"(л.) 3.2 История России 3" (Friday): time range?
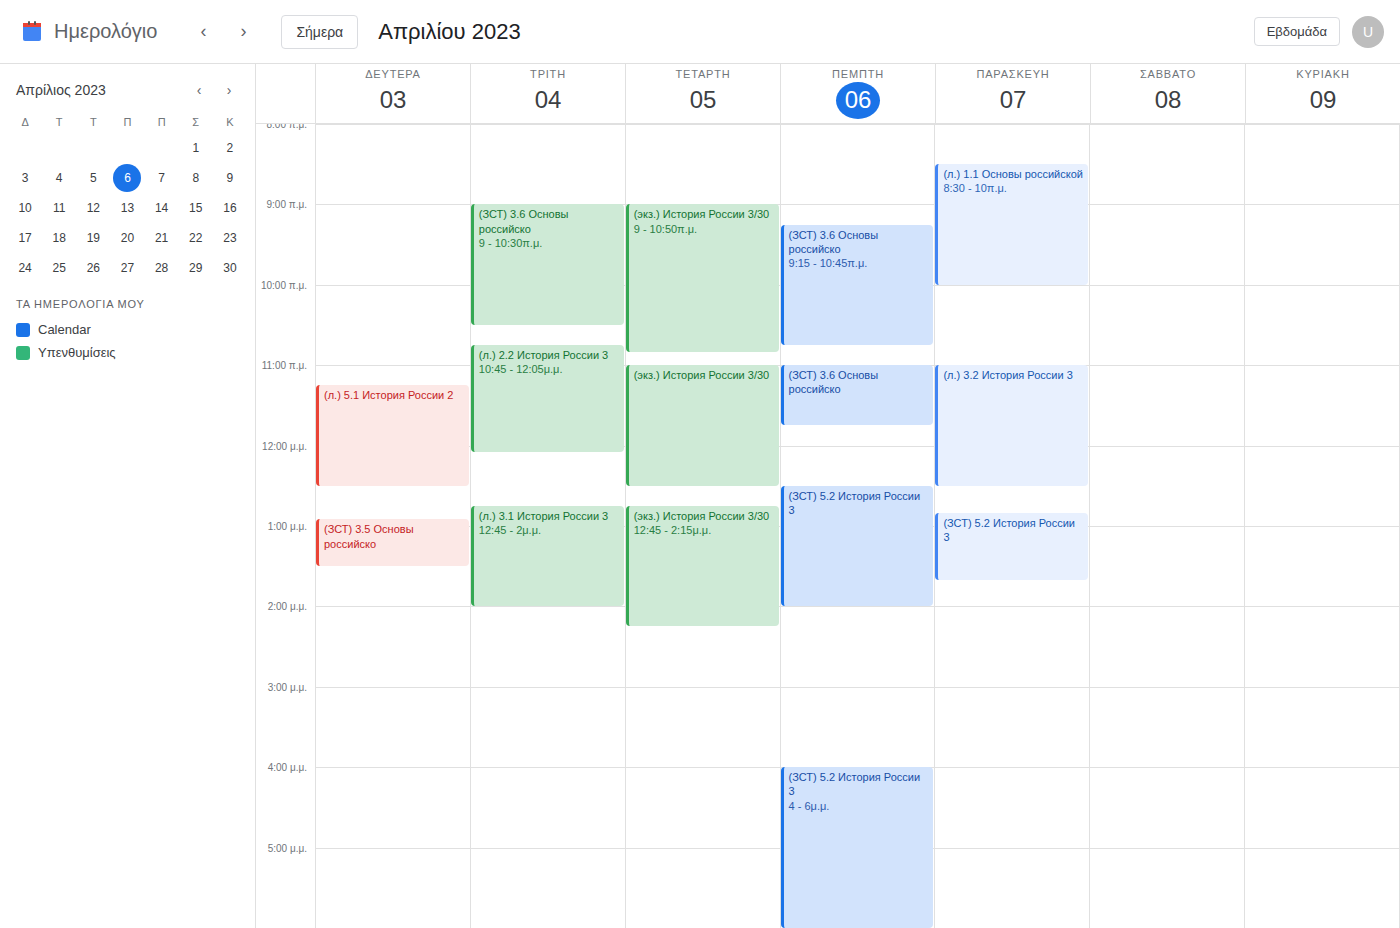
11:00 AM to 12:30 PM